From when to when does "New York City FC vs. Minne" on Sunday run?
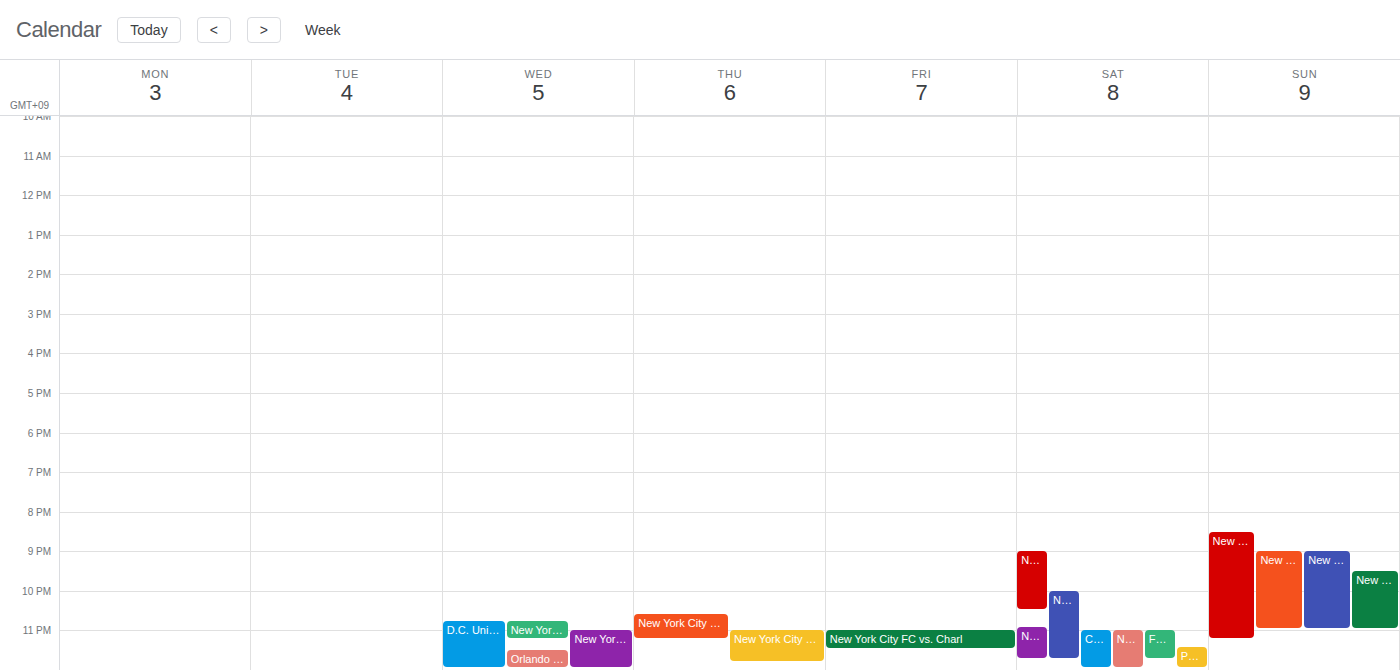
8:30 PM to 11:15 PM